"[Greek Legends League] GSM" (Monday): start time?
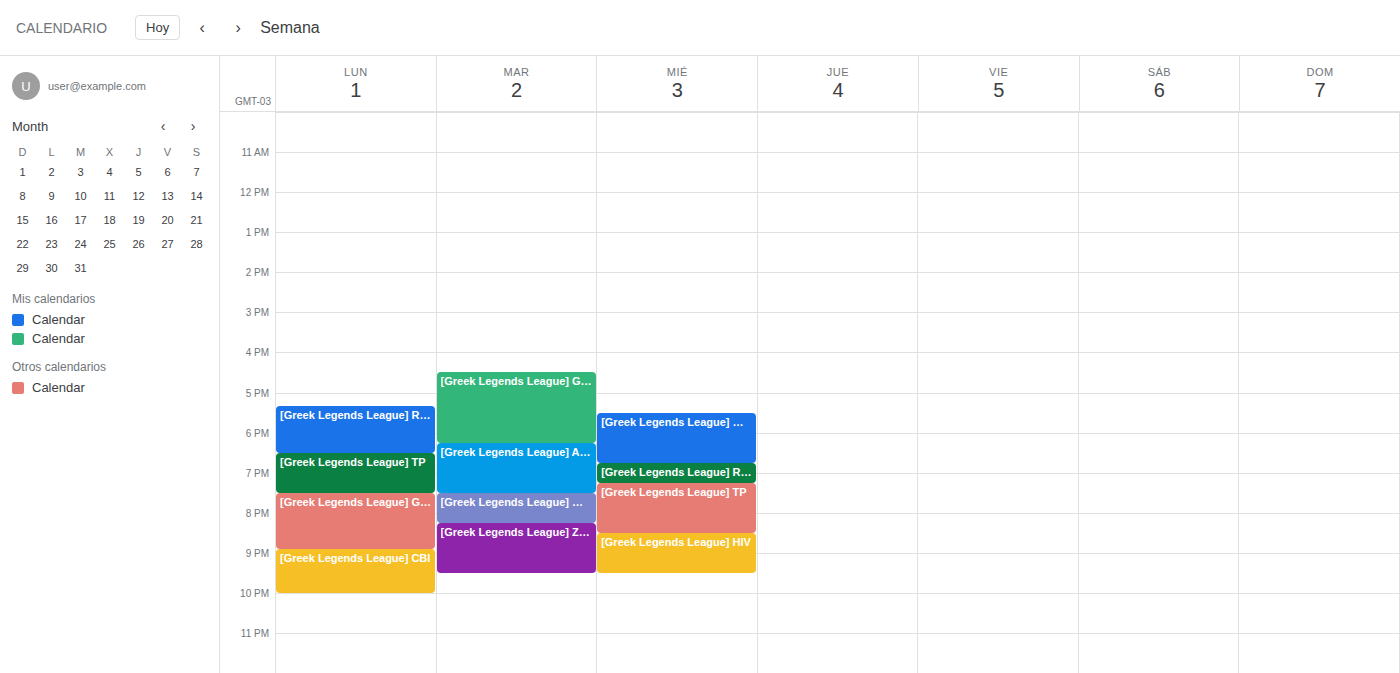
7:30 PM